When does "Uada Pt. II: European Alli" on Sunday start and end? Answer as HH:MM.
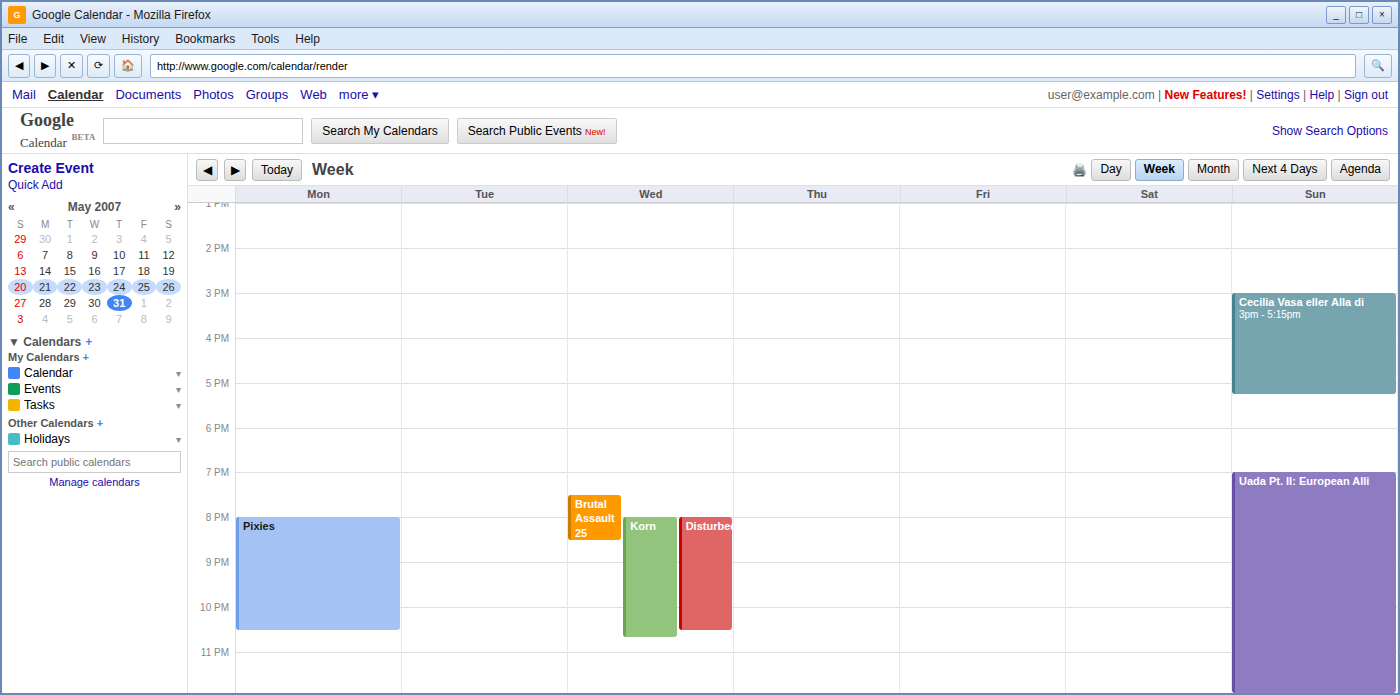
19:00 to 23:55